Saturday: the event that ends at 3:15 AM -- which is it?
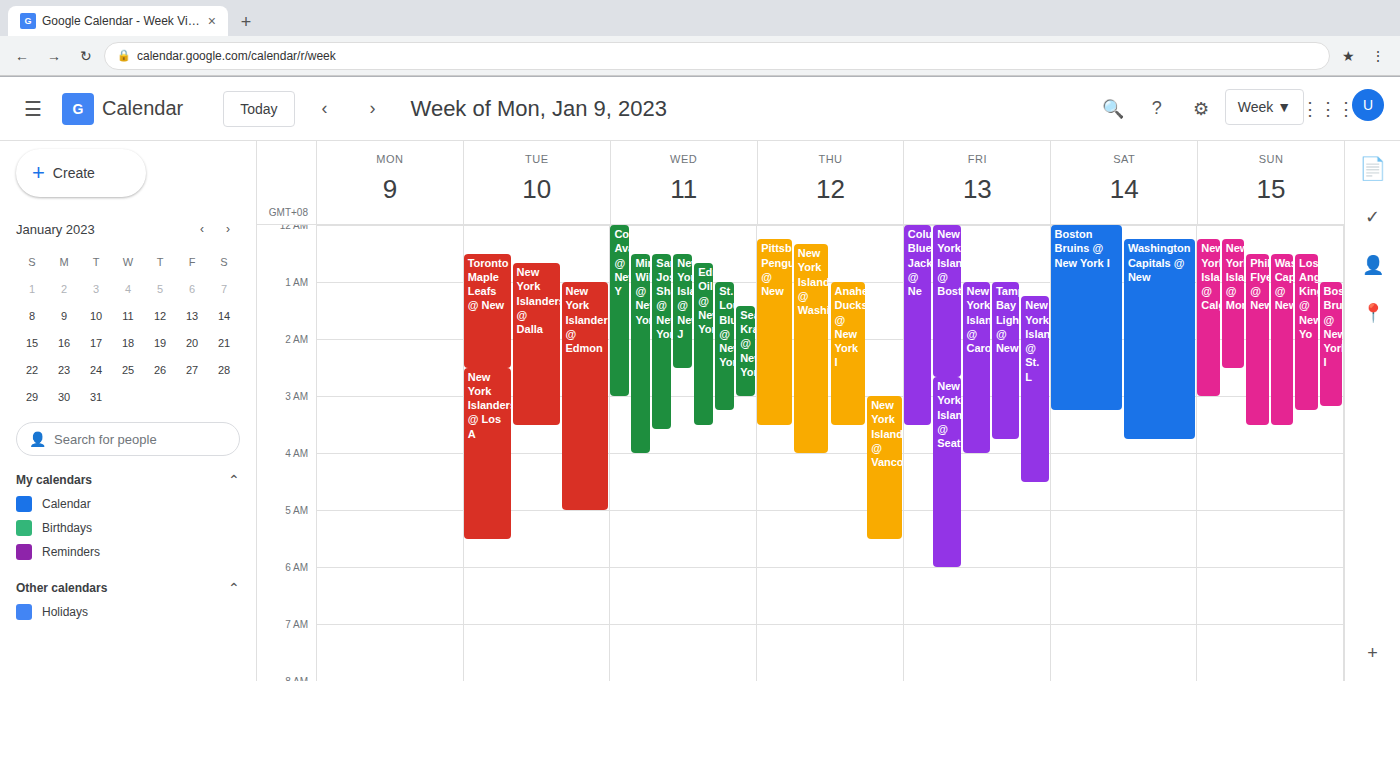
"Boston Bruins @ New York I"